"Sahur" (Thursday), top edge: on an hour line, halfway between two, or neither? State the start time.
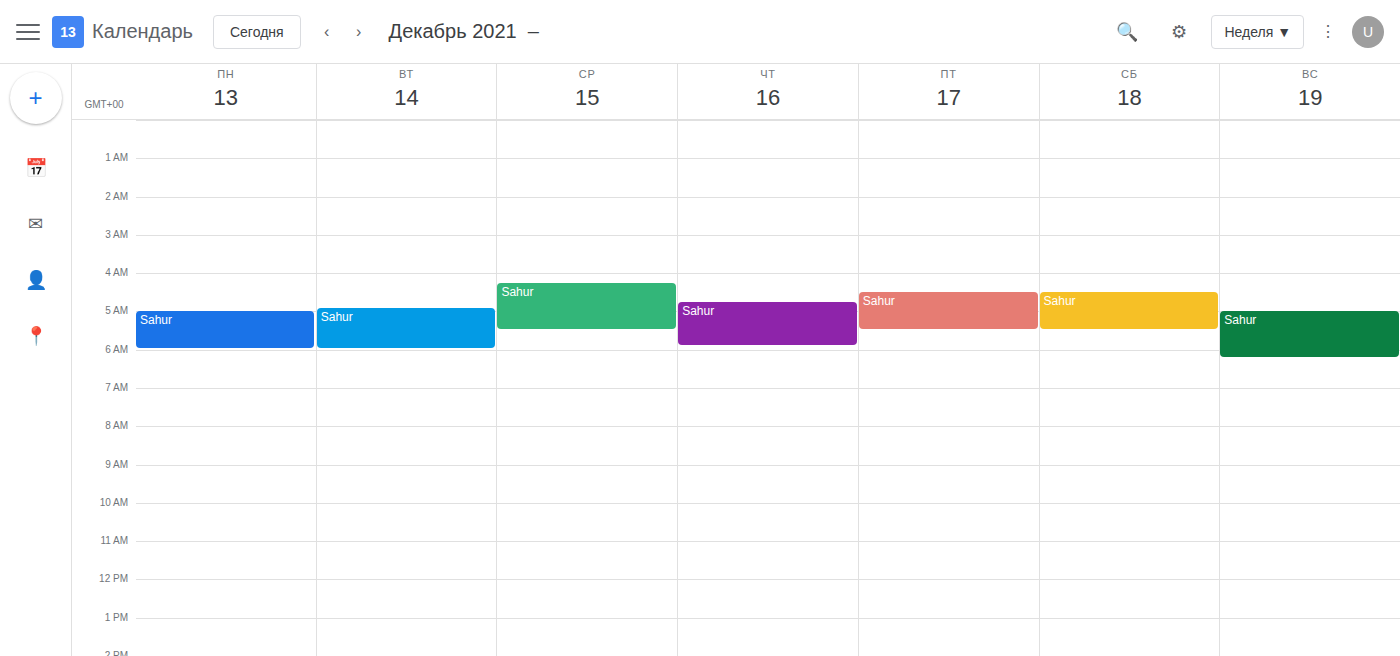
4:45 AM -- neither: three quarters of the way from the 4 AM line to the 5 AM line.